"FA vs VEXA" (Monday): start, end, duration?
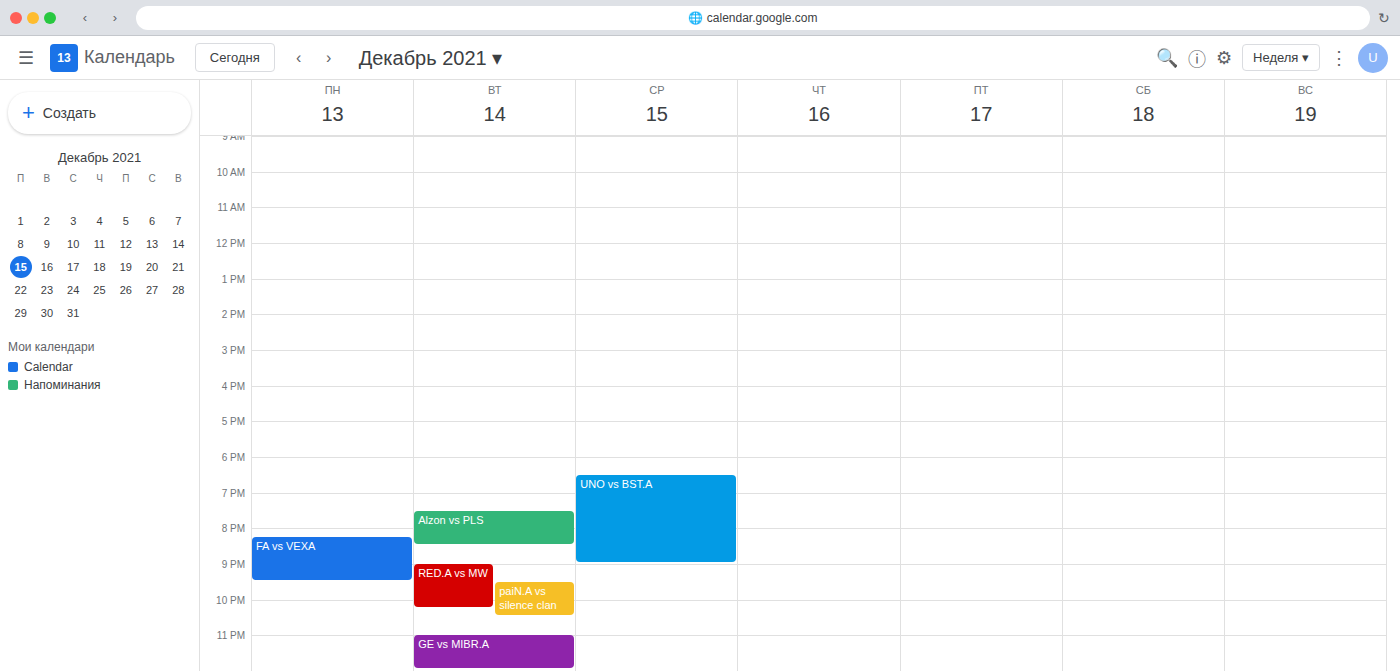
8:15 PM to 9:30 PM, 1 hour 15 minutes